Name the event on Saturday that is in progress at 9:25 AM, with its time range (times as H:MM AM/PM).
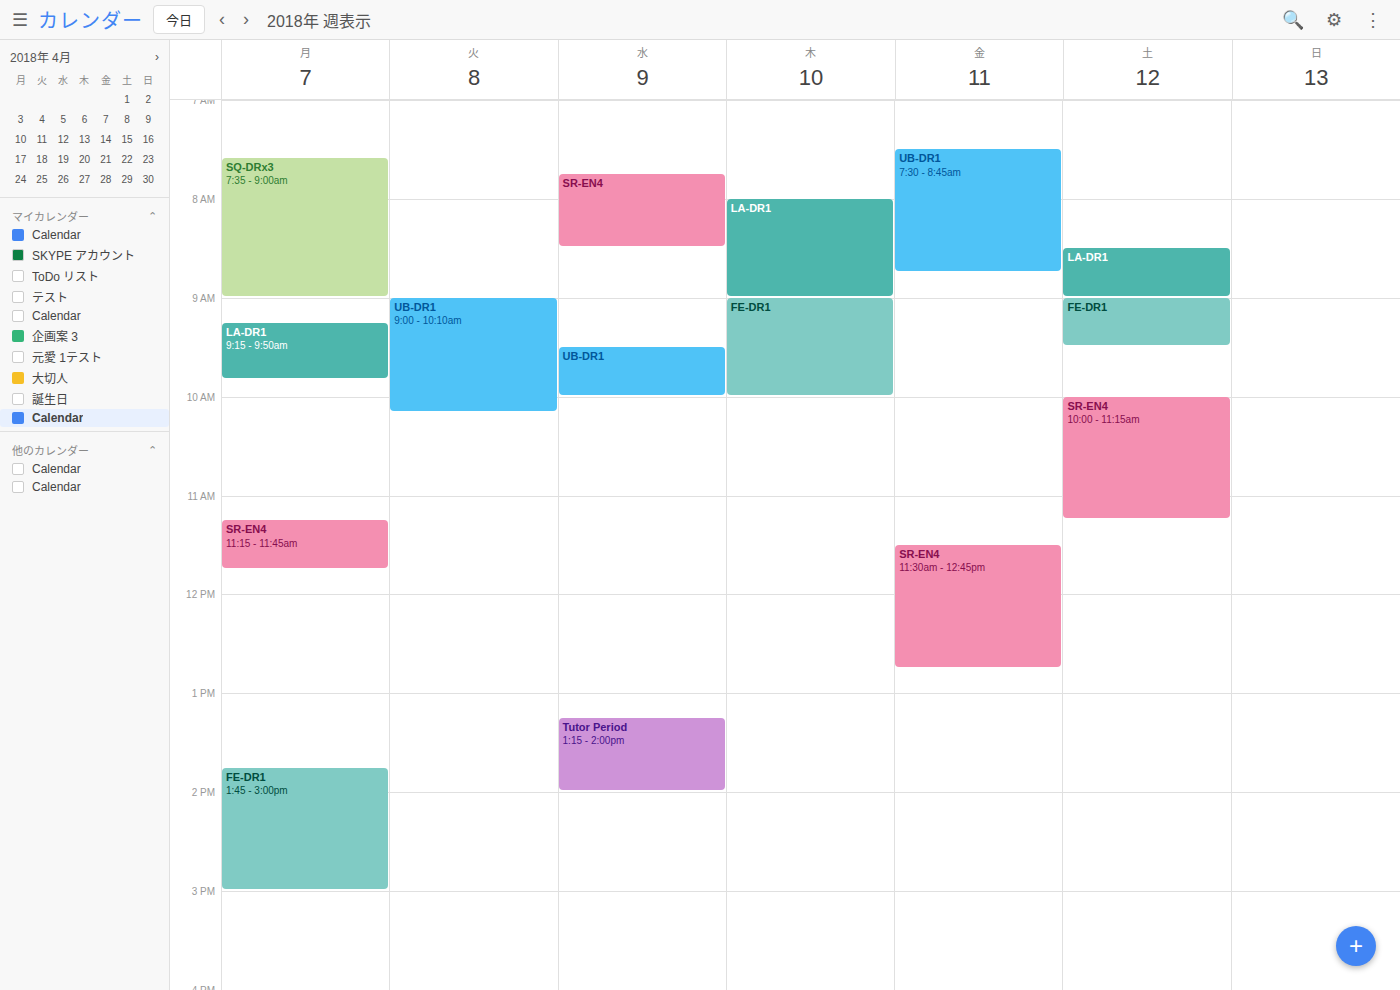
"FE-DR1", 9:00 AM to 9:30 AM